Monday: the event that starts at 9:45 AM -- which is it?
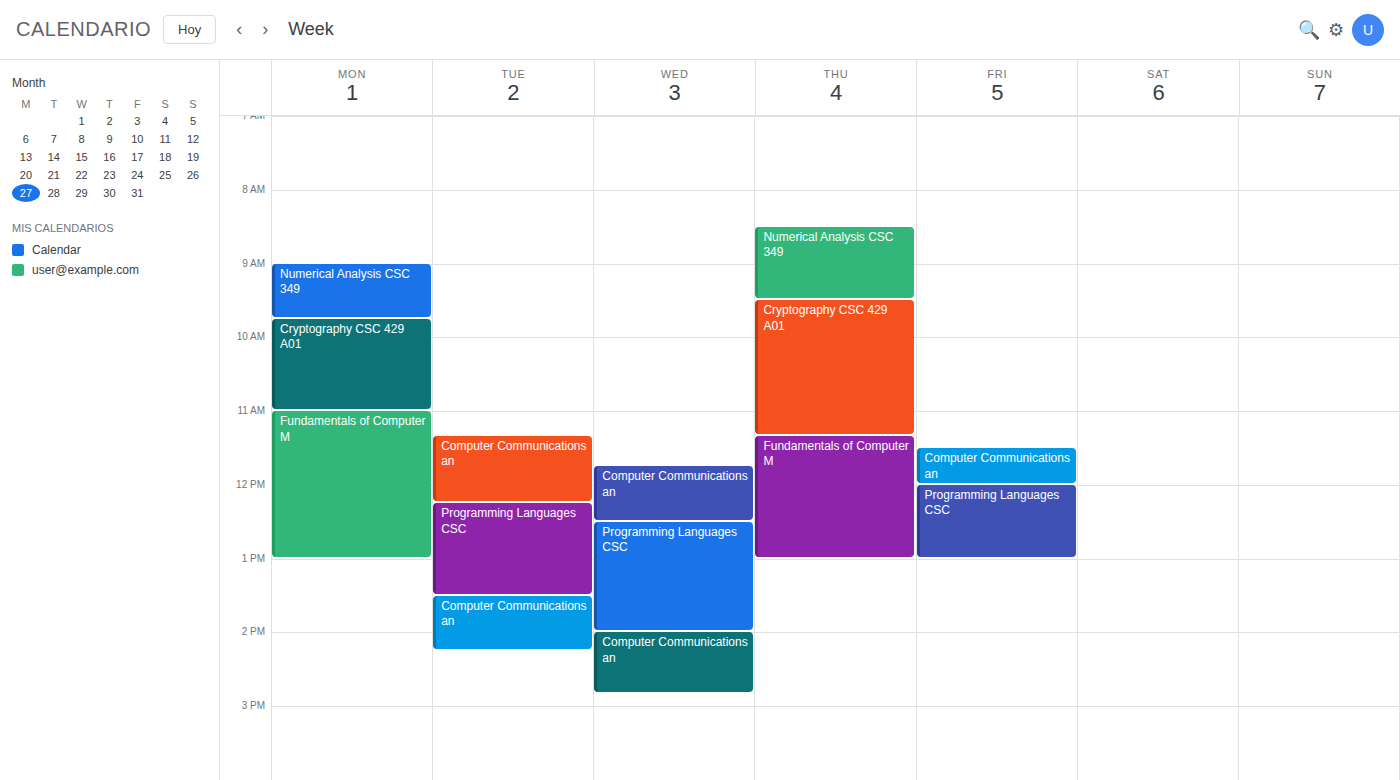
"Cryptography CSC 429 A01"